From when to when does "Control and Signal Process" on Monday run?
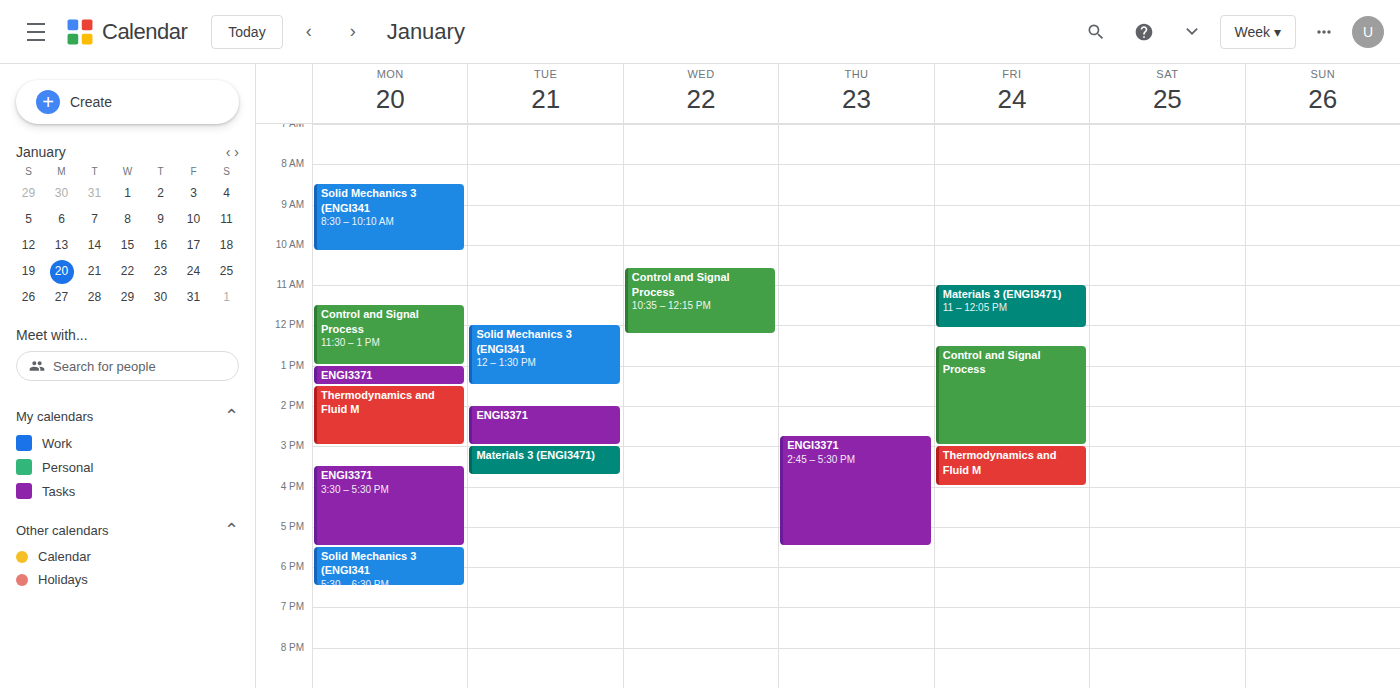
11:30 AM to 1:00 PM